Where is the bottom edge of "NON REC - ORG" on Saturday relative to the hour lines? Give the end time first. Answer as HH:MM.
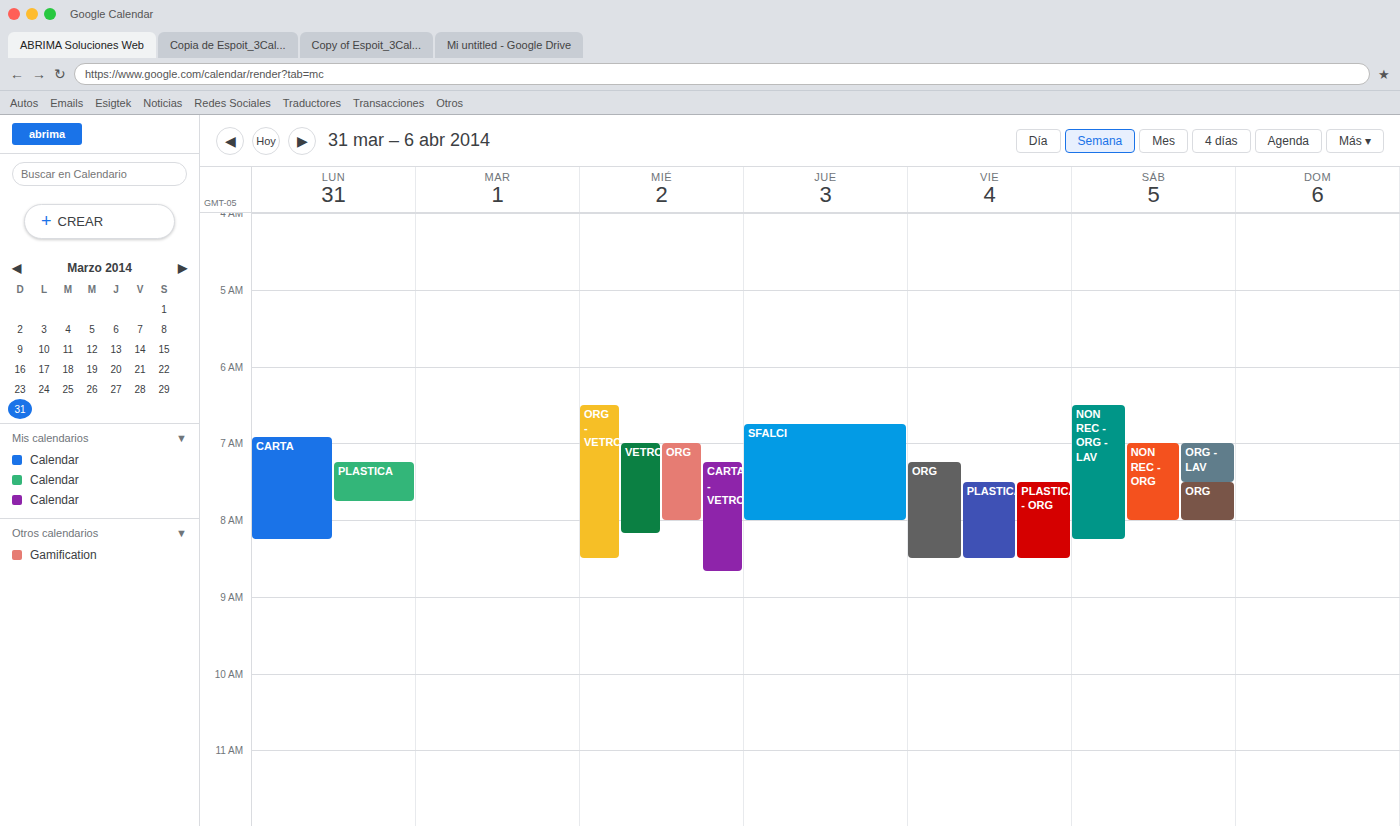
08:00 -- exactly on the 08:00 line.